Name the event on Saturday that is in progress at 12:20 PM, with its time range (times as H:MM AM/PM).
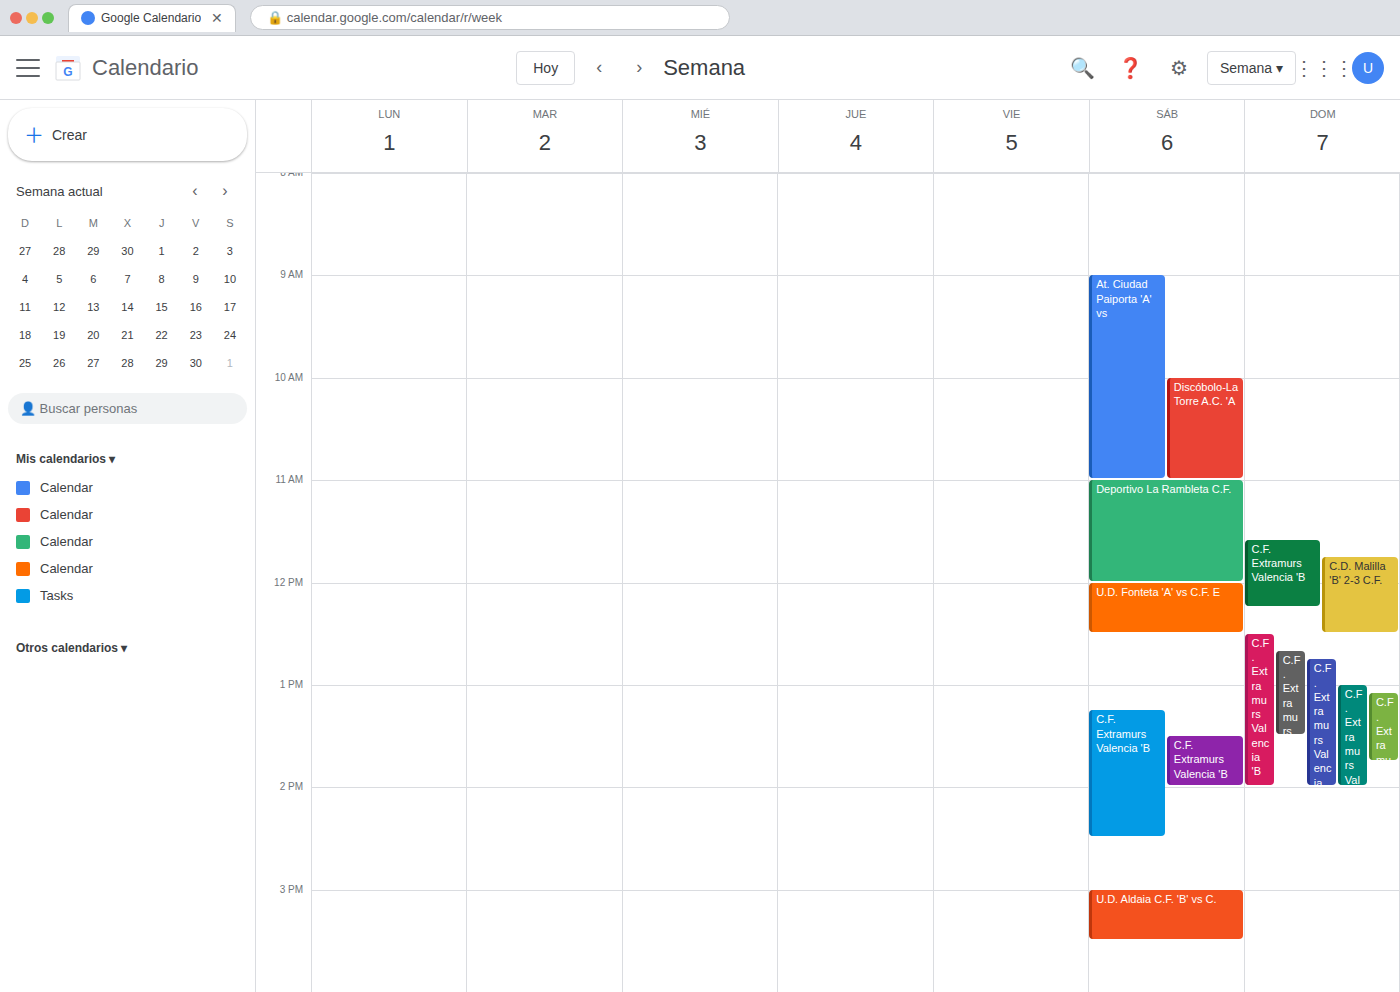
"U.D. Fonteta 'A' vs C.F. E", 12:00 PM to 12:30 PM